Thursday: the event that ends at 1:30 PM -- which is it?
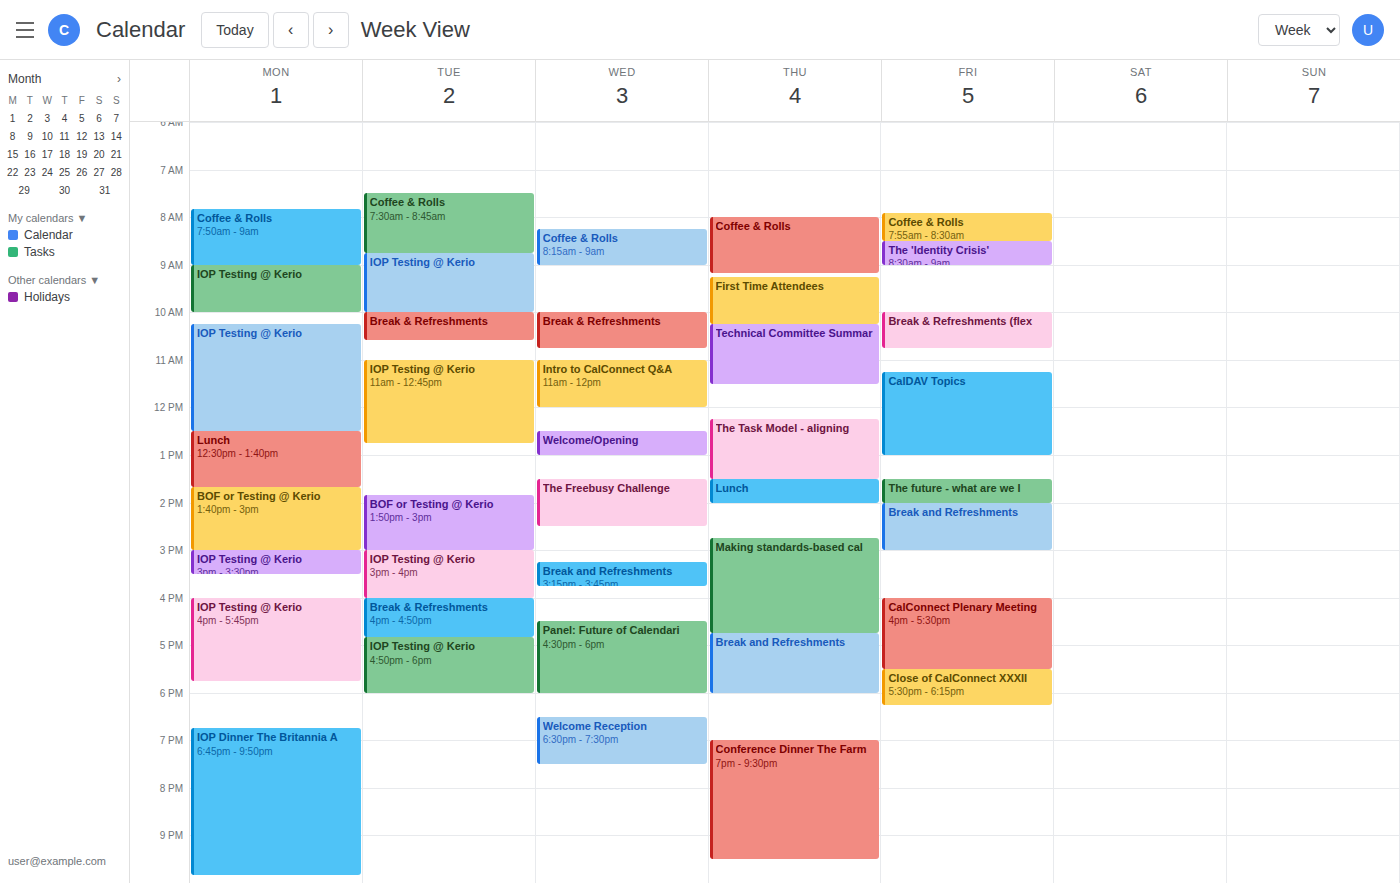
"The Task Model - aligning"